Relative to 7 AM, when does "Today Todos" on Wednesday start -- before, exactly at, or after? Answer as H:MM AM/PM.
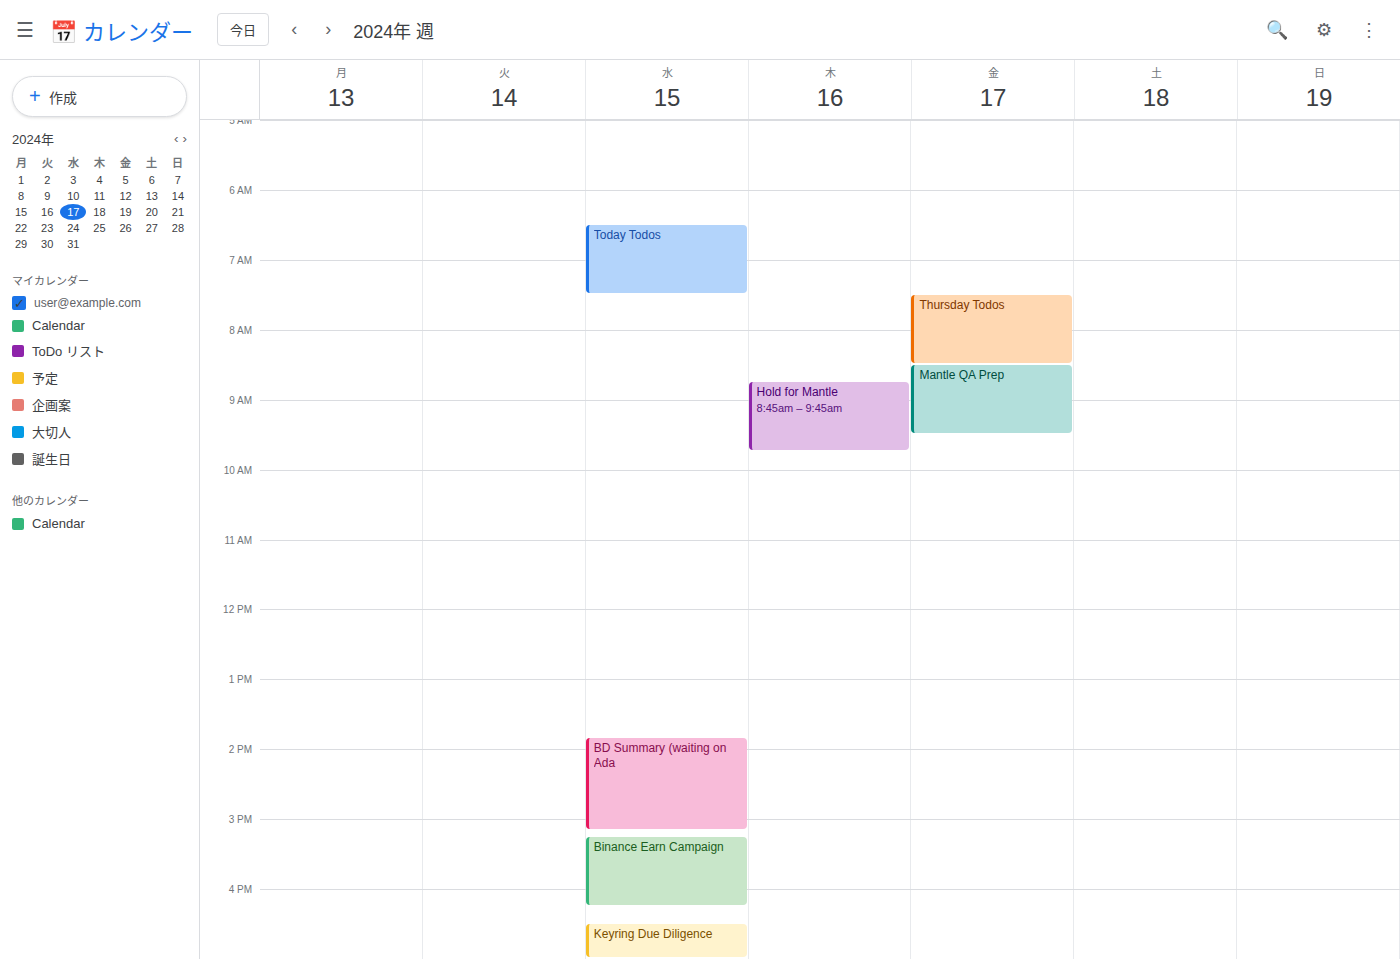
6:30 AM -- before 7 AM, 30 minutes above the 7 AM line.